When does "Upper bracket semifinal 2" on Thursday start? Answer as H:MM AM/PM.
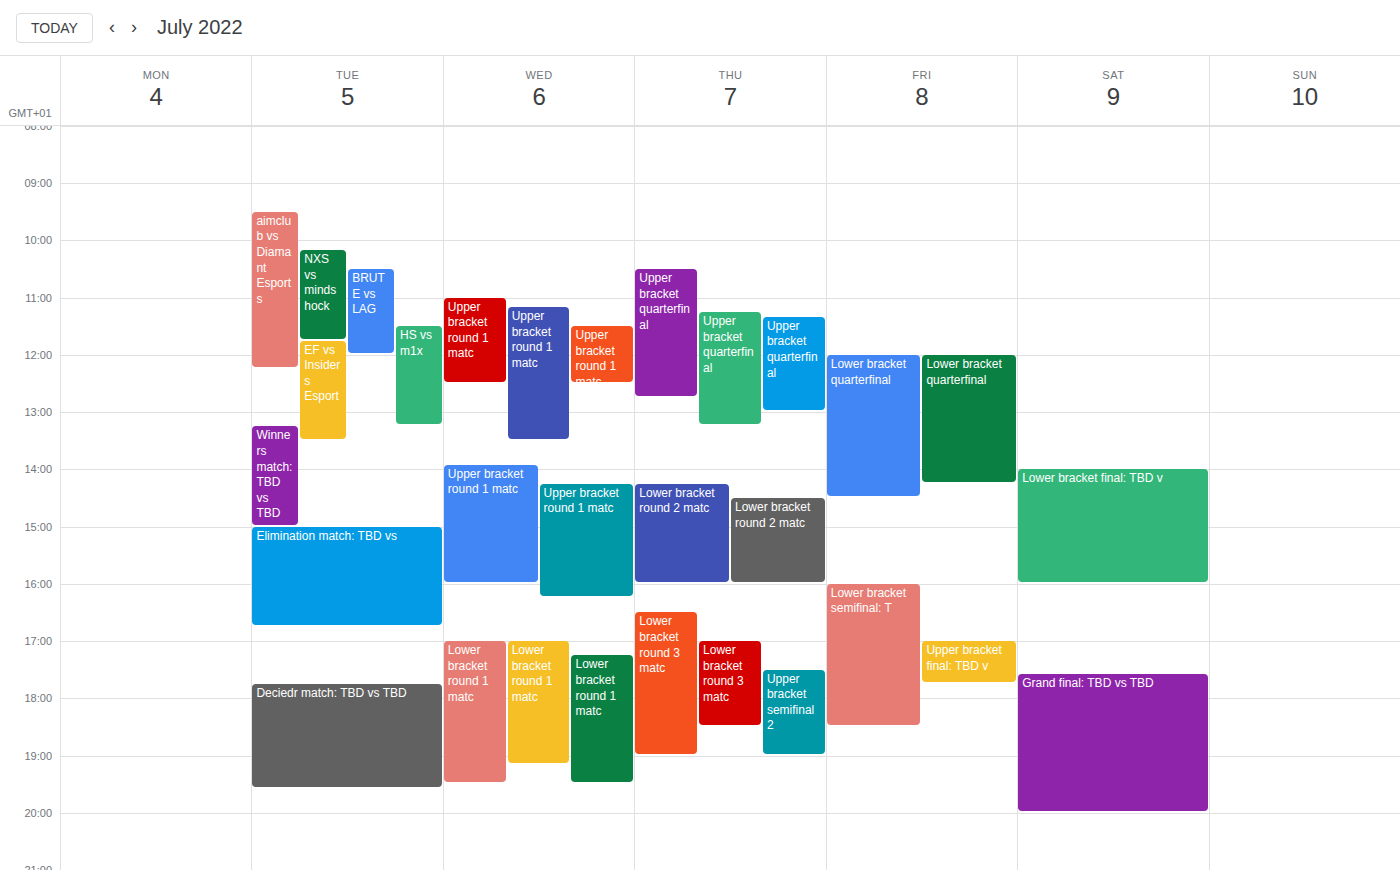
5:30 PM